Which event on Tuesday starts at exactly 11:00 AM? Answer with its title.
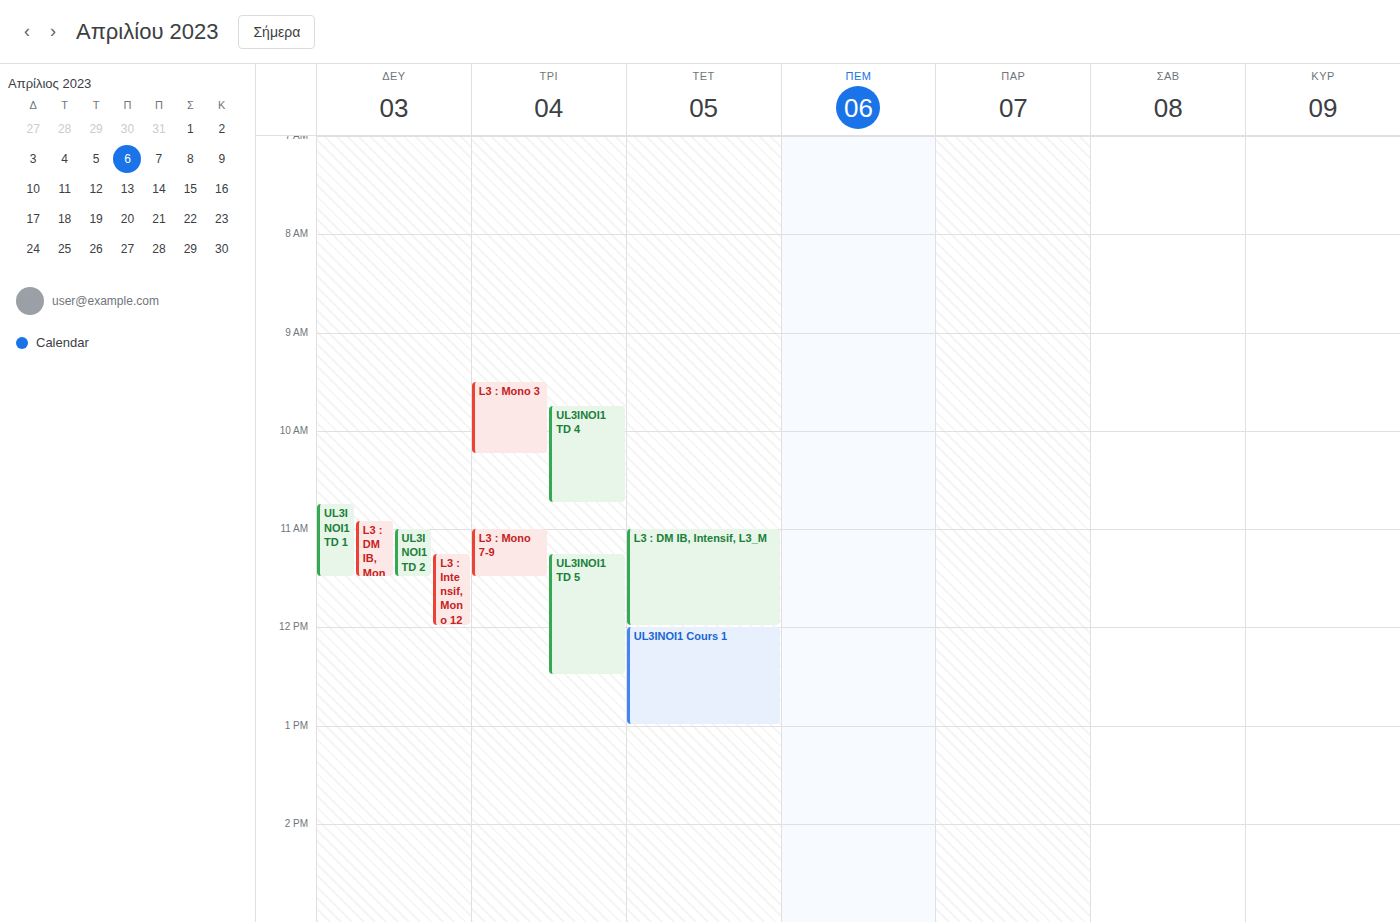
"L3 : Mono 7-9"